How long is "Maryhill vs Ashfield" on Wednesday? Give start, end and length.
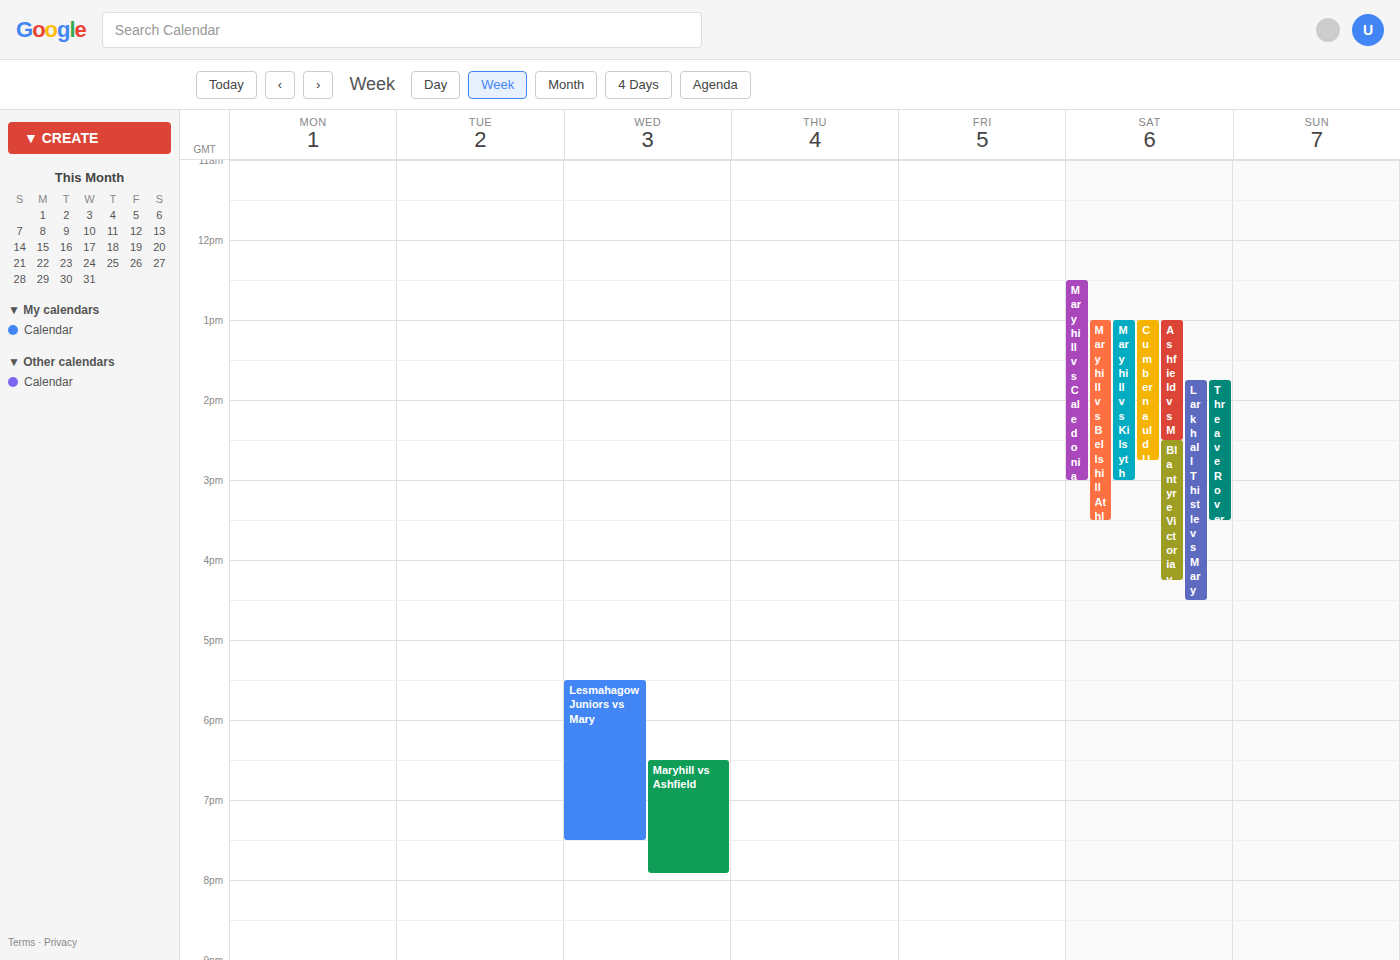
6:30 PM to 7:55 PM, 1 hour 25 minutes